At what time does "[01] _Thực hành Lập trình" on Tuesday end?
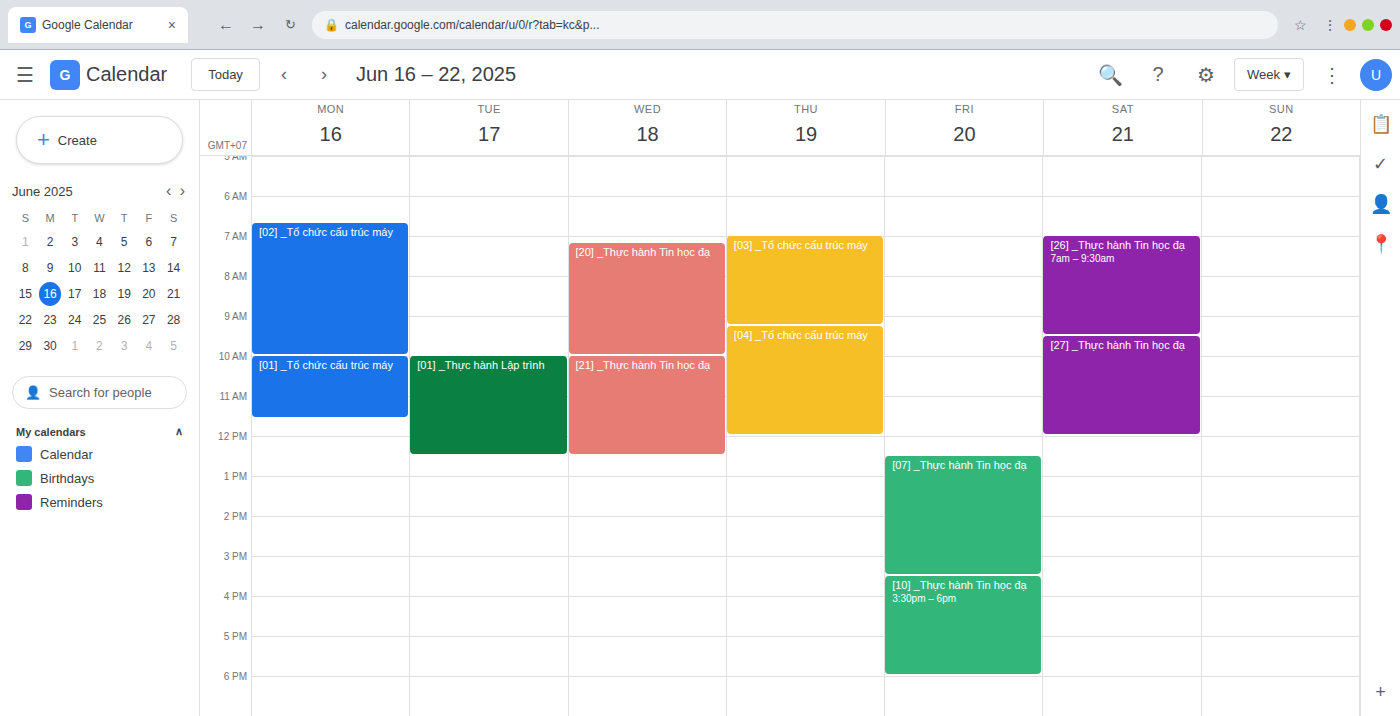
12:30 PM